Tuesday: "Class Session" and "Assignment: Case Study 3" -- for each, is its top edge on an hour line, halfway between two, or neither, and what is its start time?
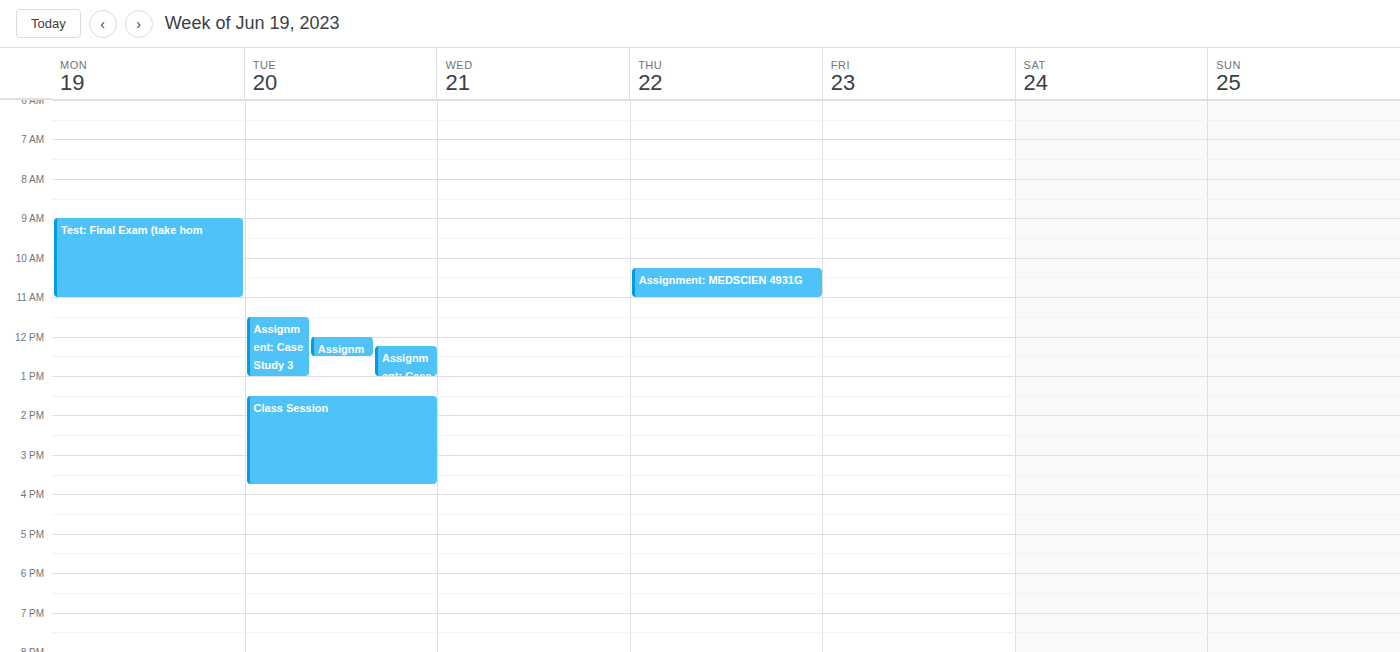
"Class Session": 1:30 PM, halfway between the 1 PM and 2 PM lines. "Assignment: Case Study 3": 11:30 AM, halfway between the 11 AM and 12 PM lines.